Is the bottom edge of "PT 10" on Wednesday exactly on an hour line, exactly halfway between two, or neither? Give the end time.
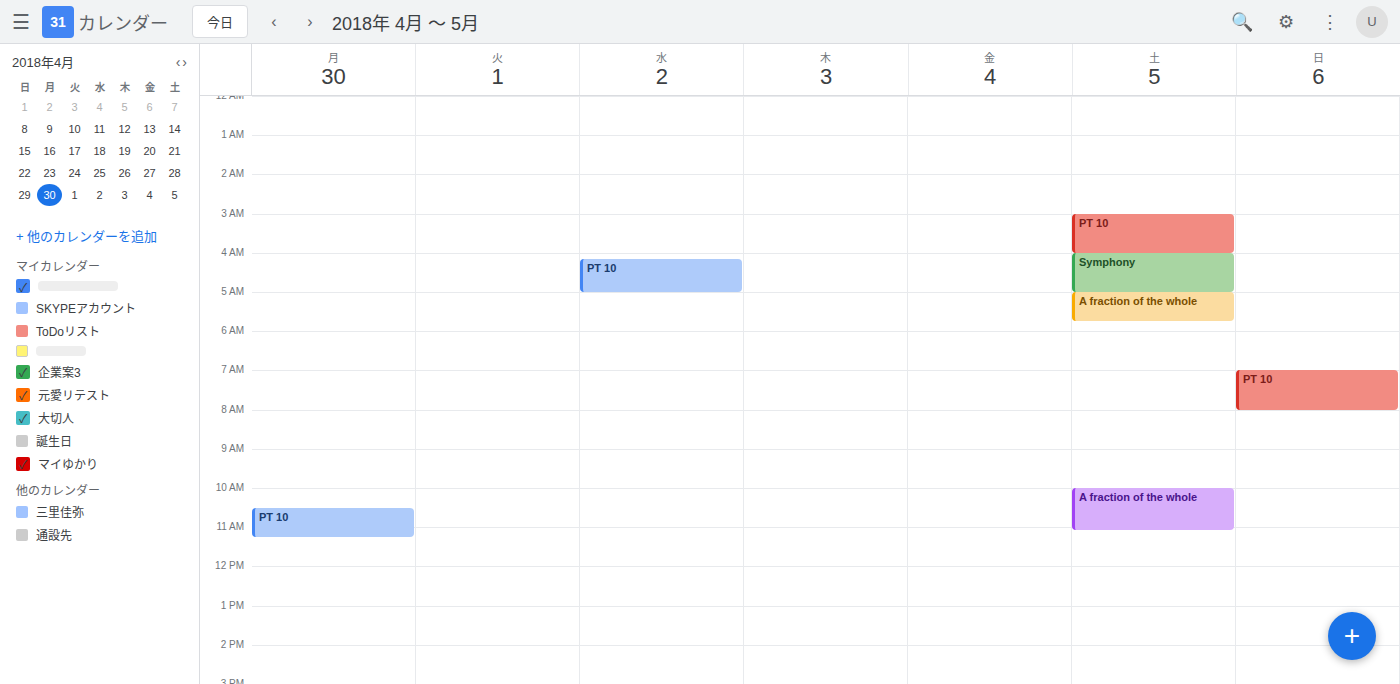
5:00 AM -- exactly on the 5 AM line.